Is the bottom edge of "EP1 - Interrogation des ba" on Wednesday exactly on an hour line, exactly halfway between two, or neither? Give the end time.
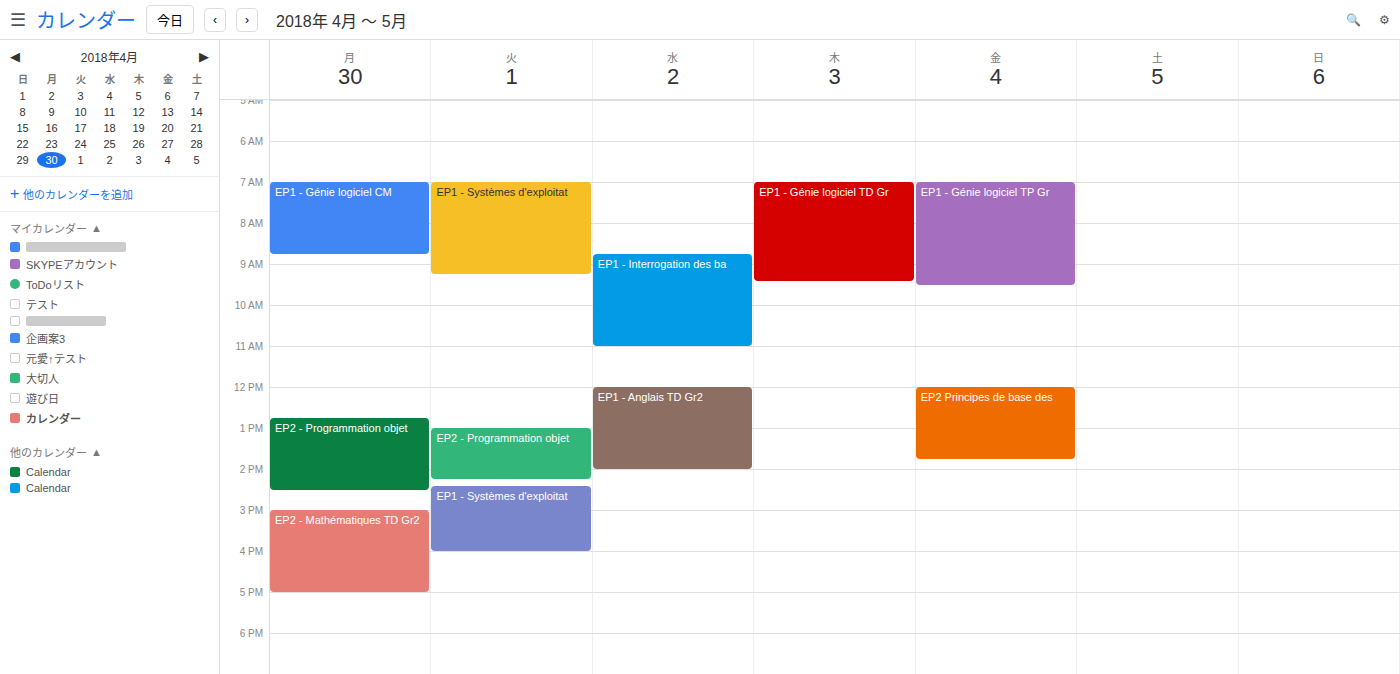
11:00 AM -- exactly on the 11 AM line.